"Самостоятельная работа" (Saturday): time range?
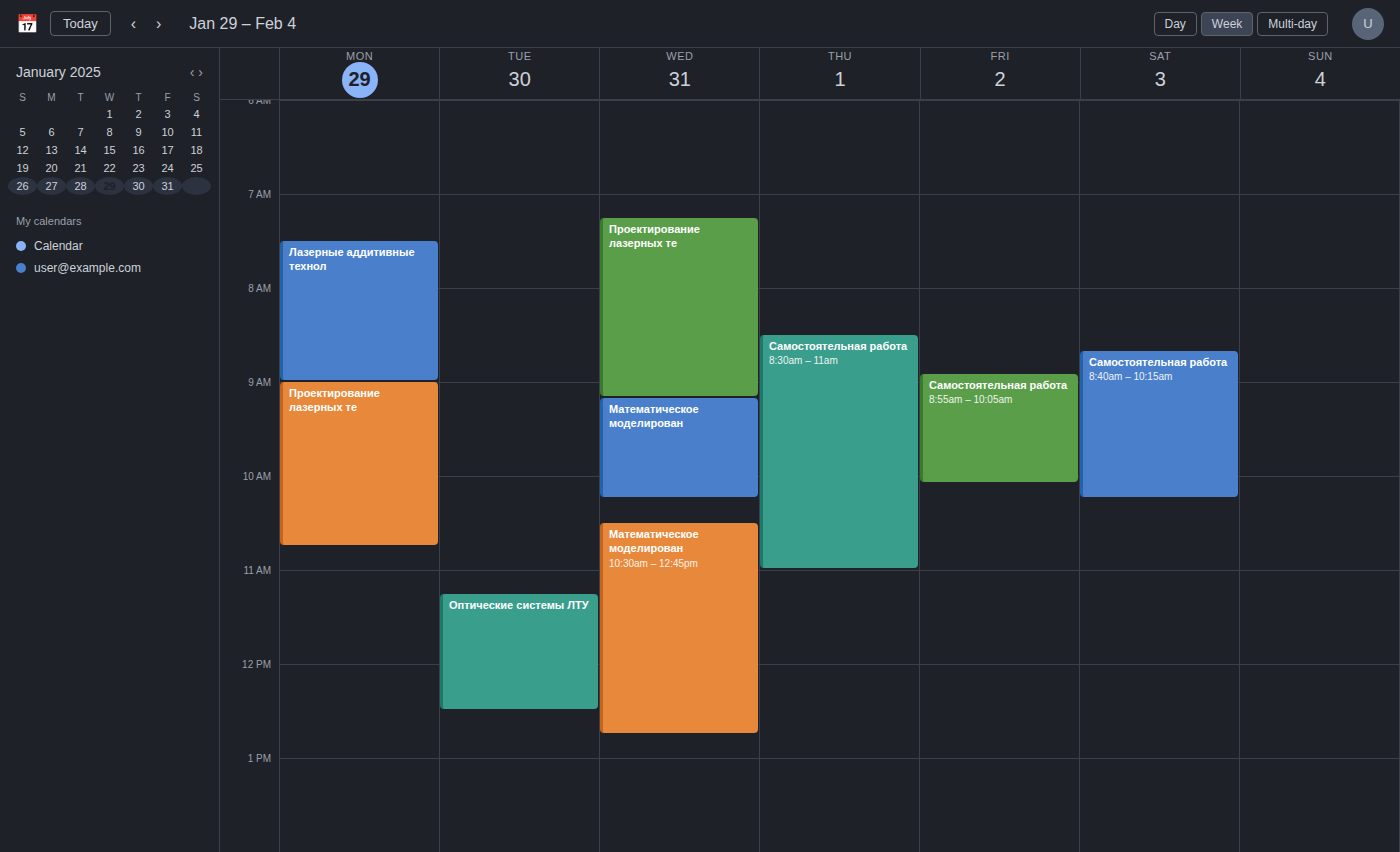
8:40 AM to 10:15 AM